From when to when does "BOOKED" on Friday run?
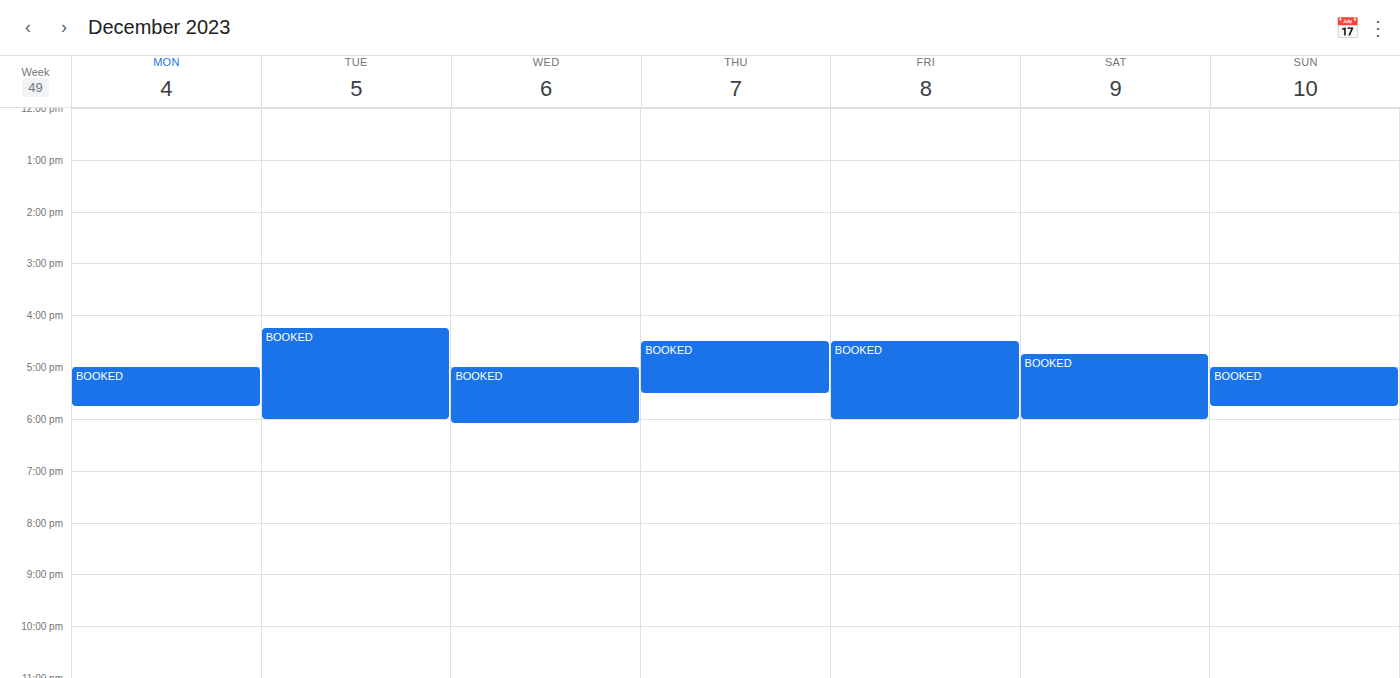
4:30 PM to 6:00 PM